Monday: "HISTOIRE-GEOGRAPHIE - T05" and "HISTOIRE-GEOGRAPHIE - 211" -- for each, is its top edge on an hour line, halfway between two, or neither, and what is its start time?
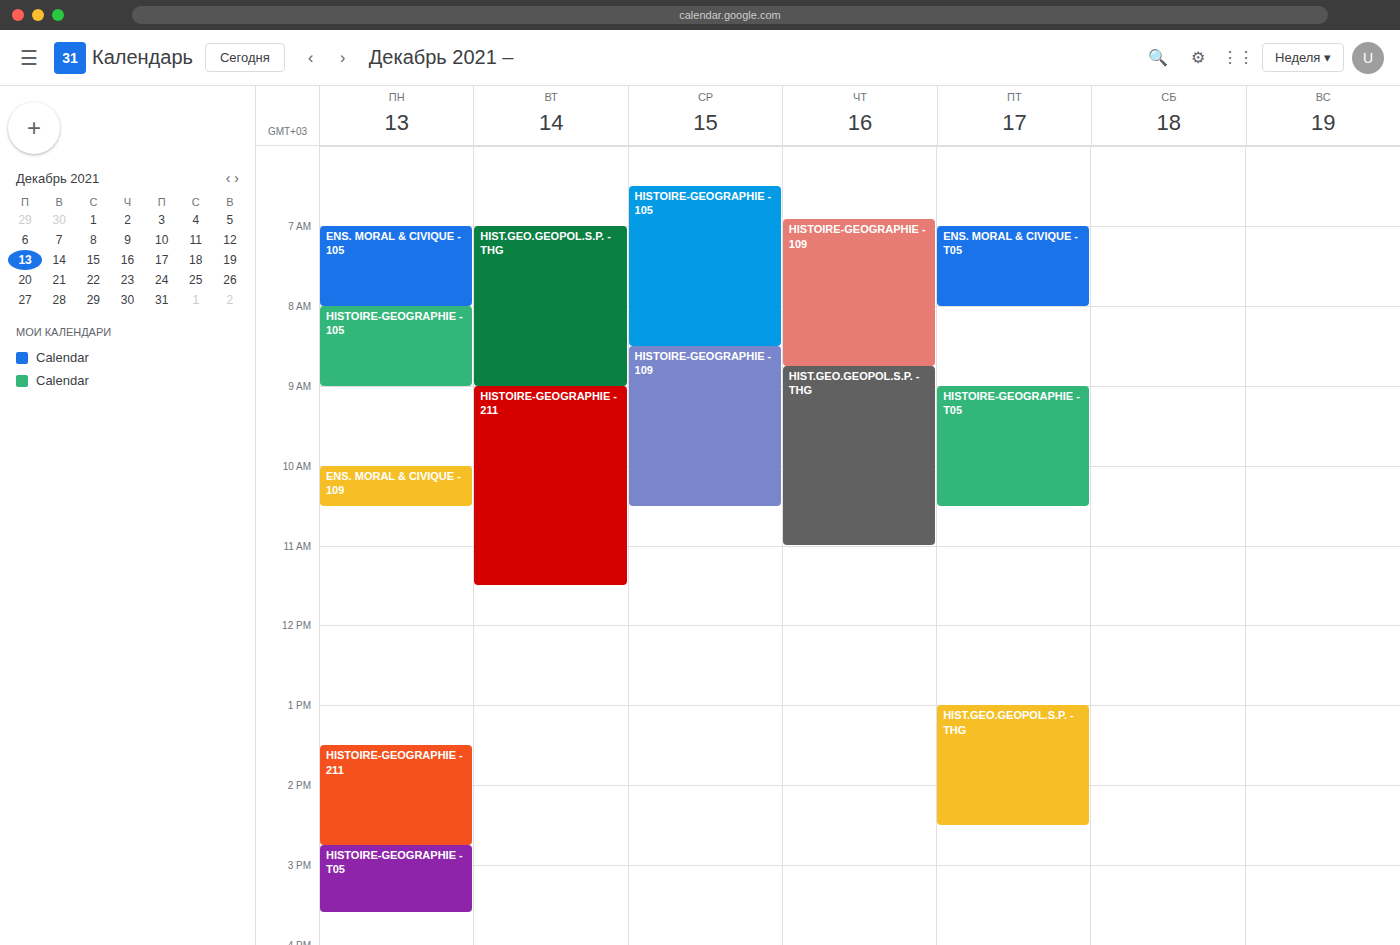
"HISTOIRE-GEOGRAPHIE - T05": 2:45 PM, neither: three quarters of the way from the 2 PM line to the 3 PM line. "HISTOIRE-GEOGRAPHIE - 211": 1:30 PM, halfway between the 1 PM and 2 PM lines.